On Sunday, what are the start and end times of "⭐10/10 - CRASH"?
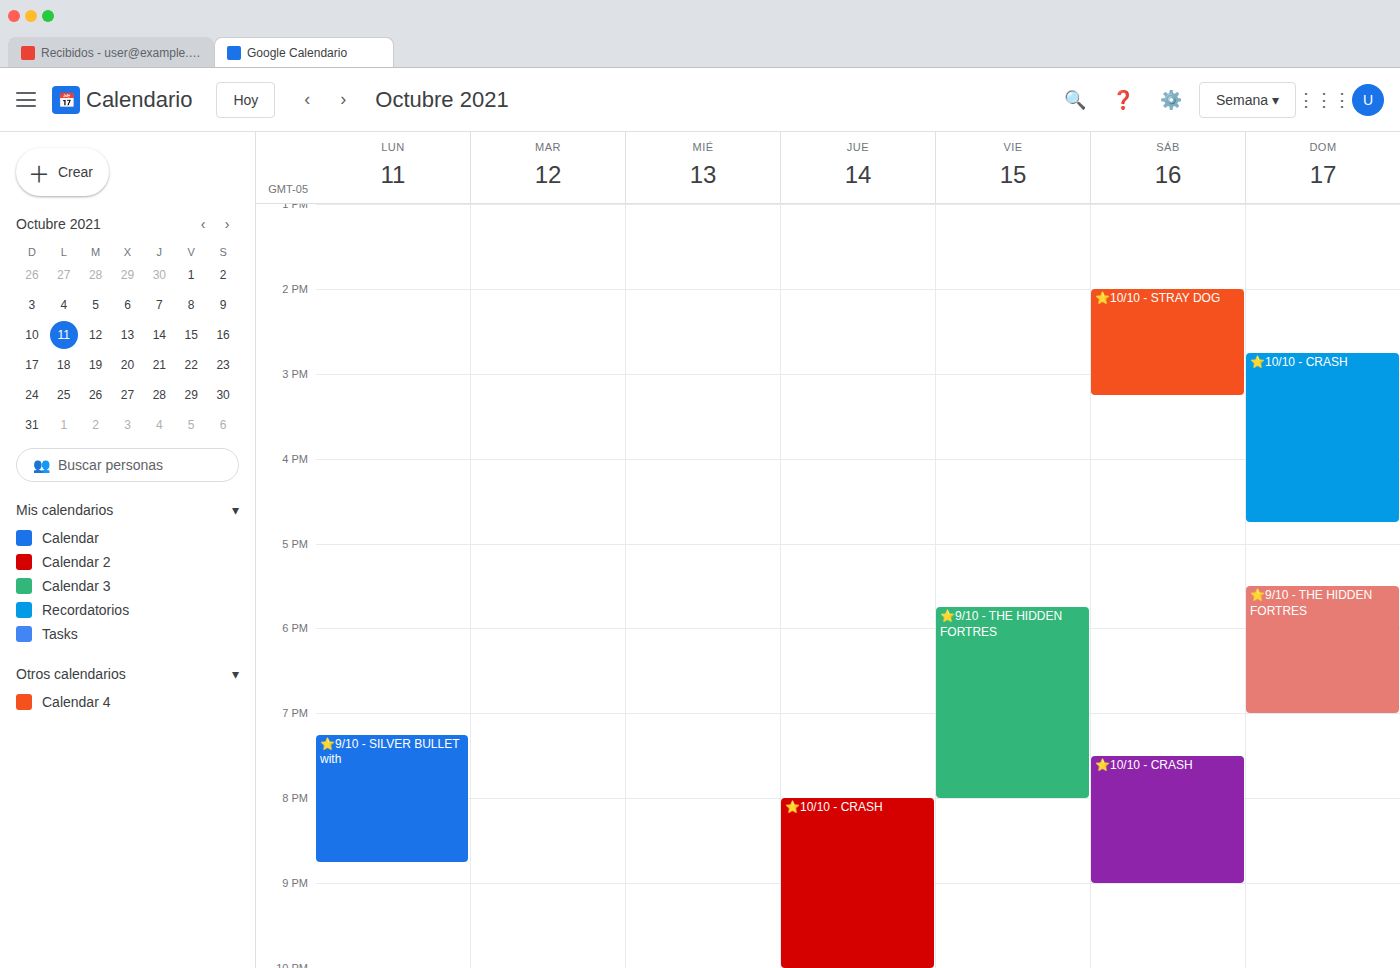
14:45 to 16:45